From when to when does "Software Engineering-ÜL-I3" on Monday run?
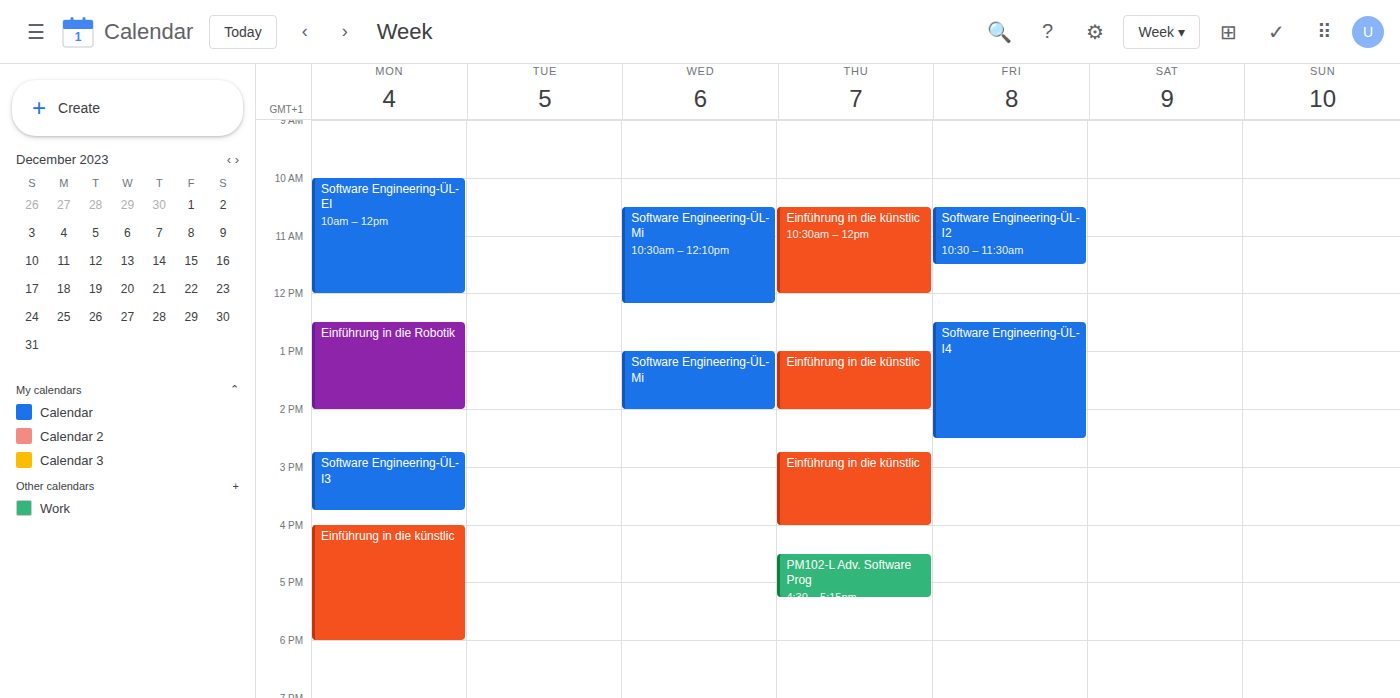
2:45 PM to 3:45 PM